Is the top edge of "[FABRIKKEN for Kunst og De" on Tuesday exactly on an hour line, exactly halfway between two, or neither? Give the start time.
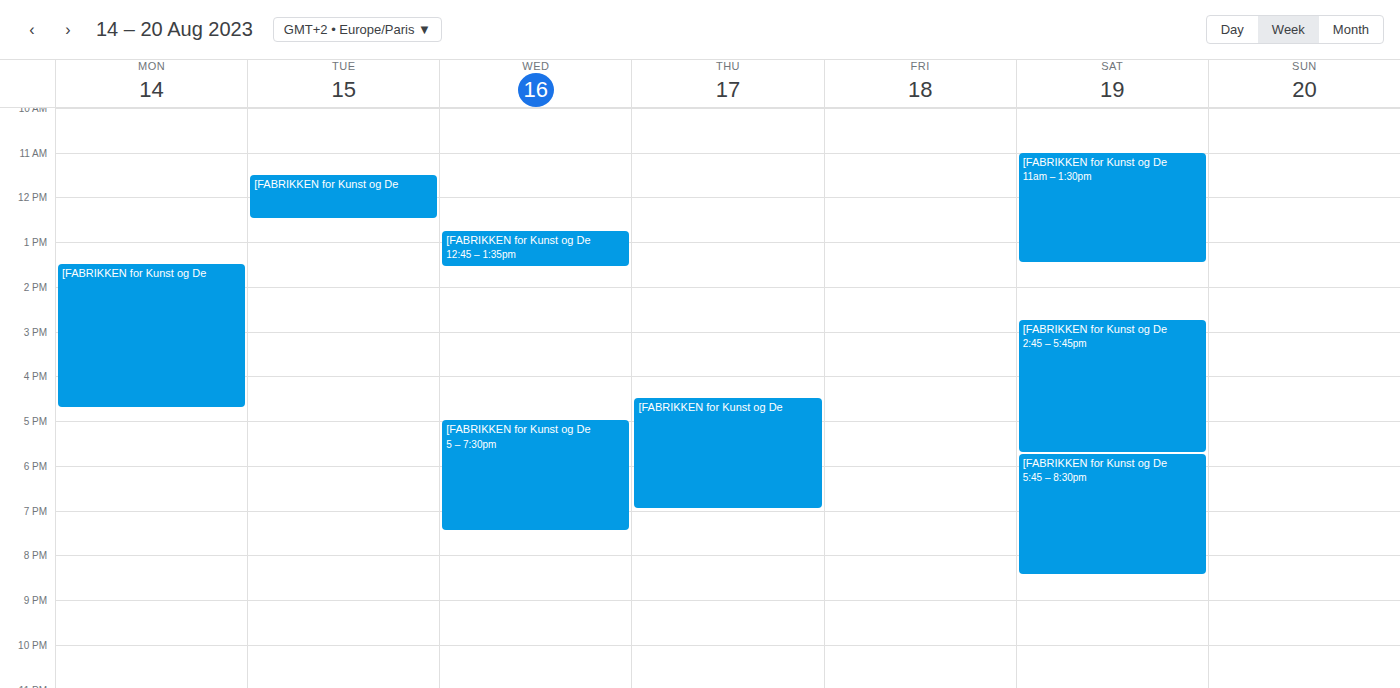
11:30 AM -- halfway between the 11 AM and 12 PM lines.